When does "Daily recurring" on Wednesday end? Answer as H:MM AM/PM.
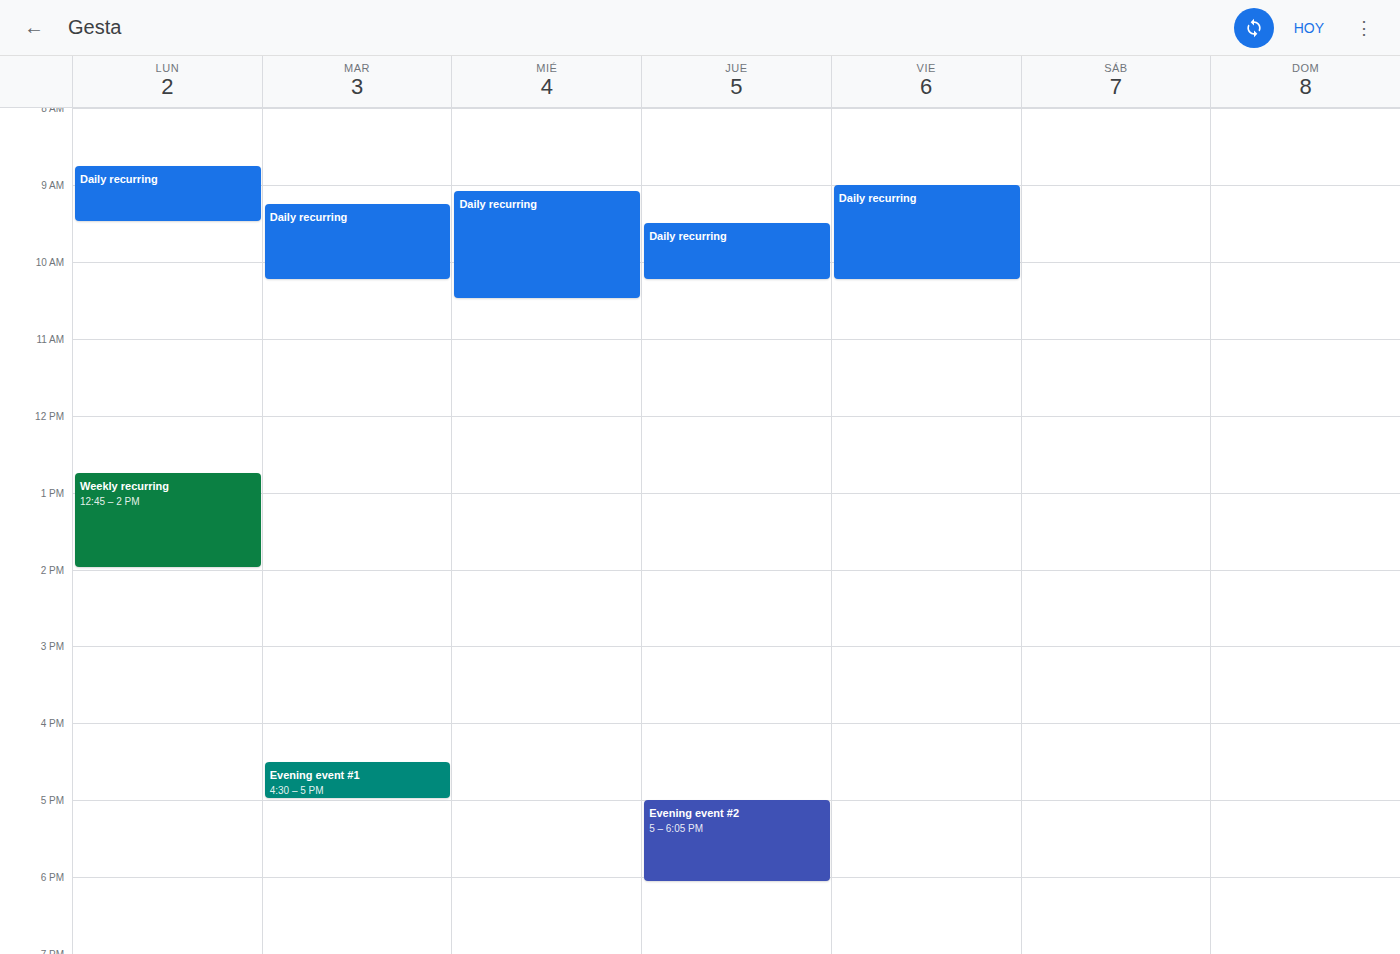
10:30 AM